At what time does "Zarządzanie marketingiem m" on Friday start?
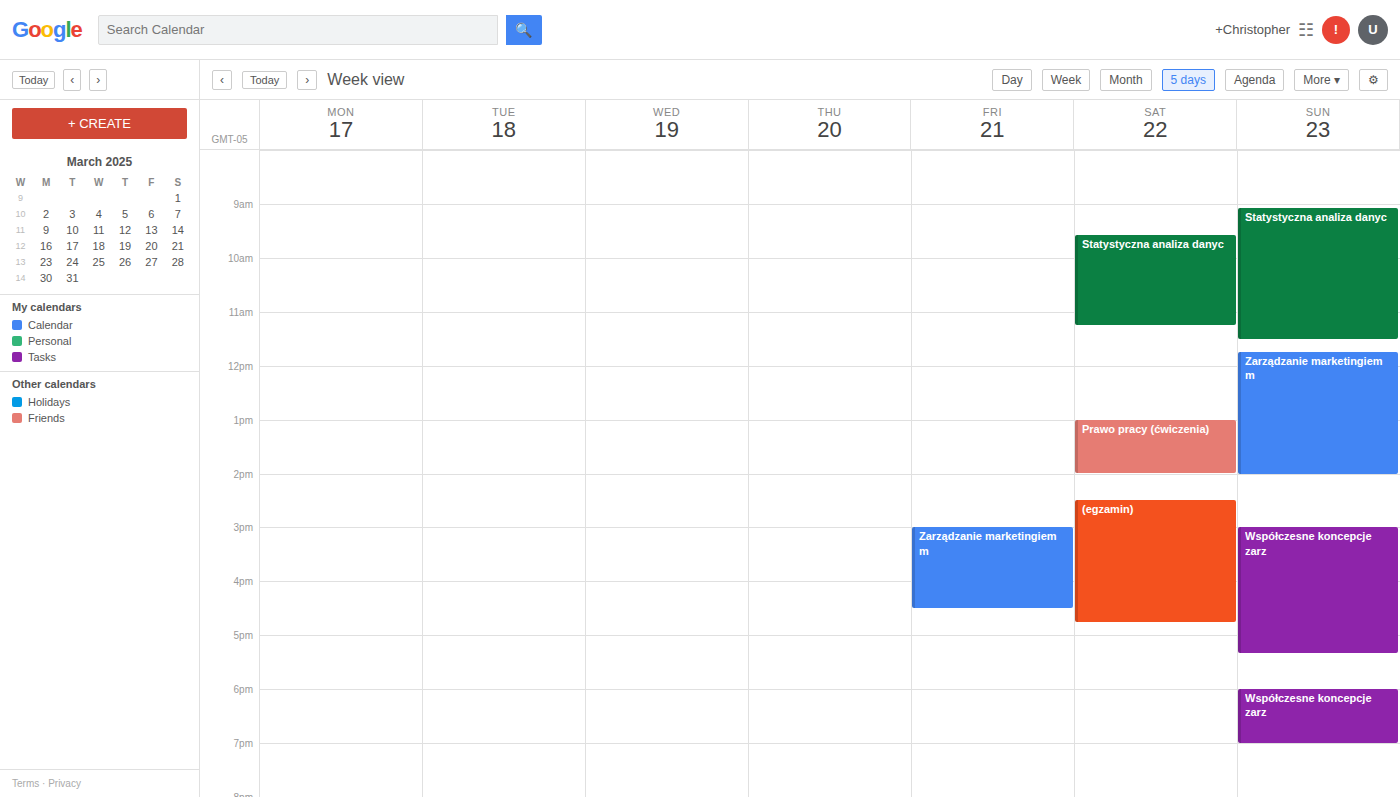
3:00 PM